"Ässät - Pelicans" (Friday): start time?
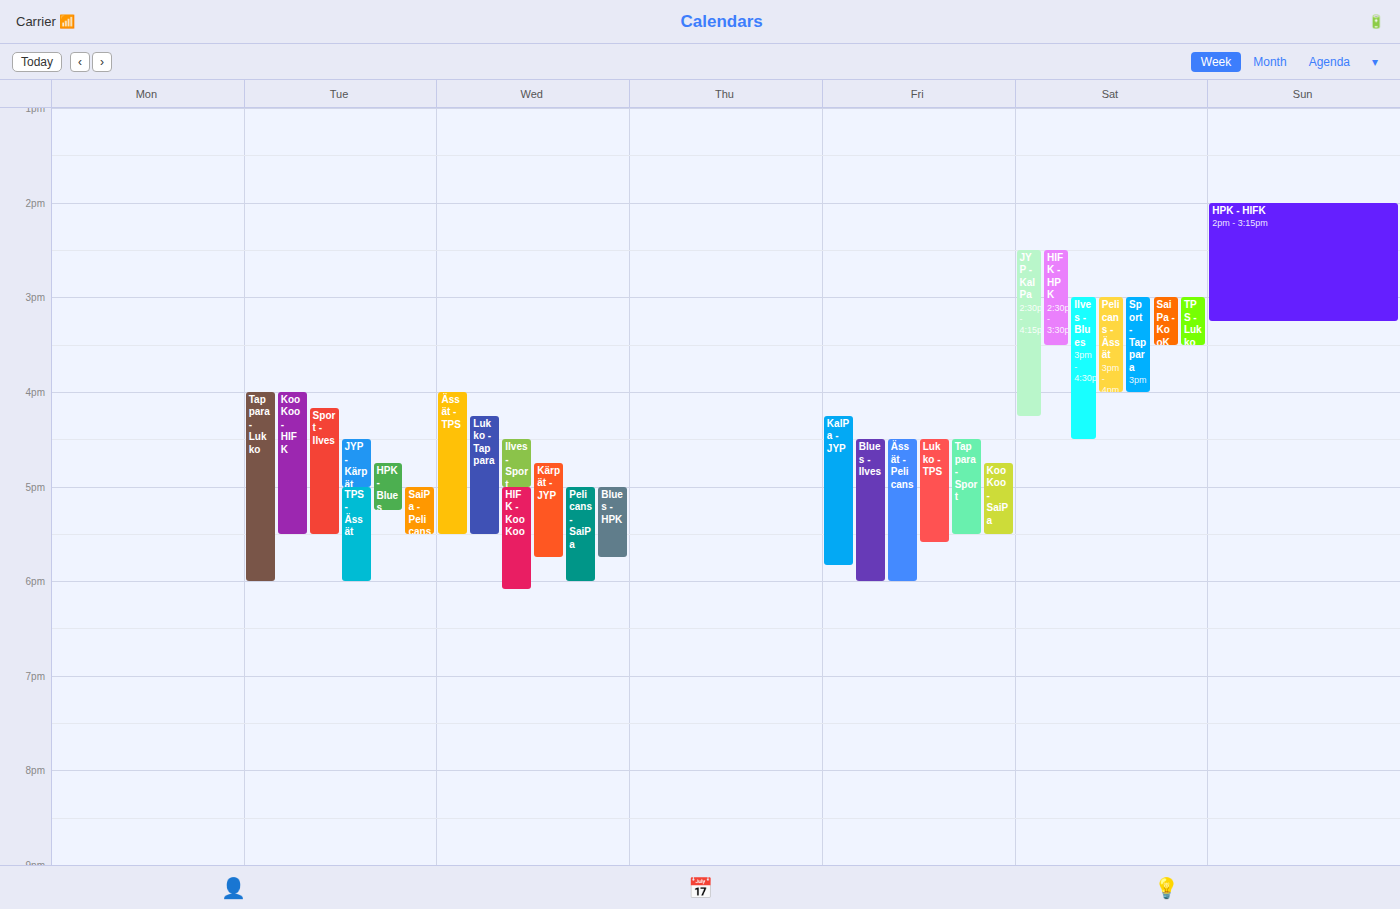
4:30 PM